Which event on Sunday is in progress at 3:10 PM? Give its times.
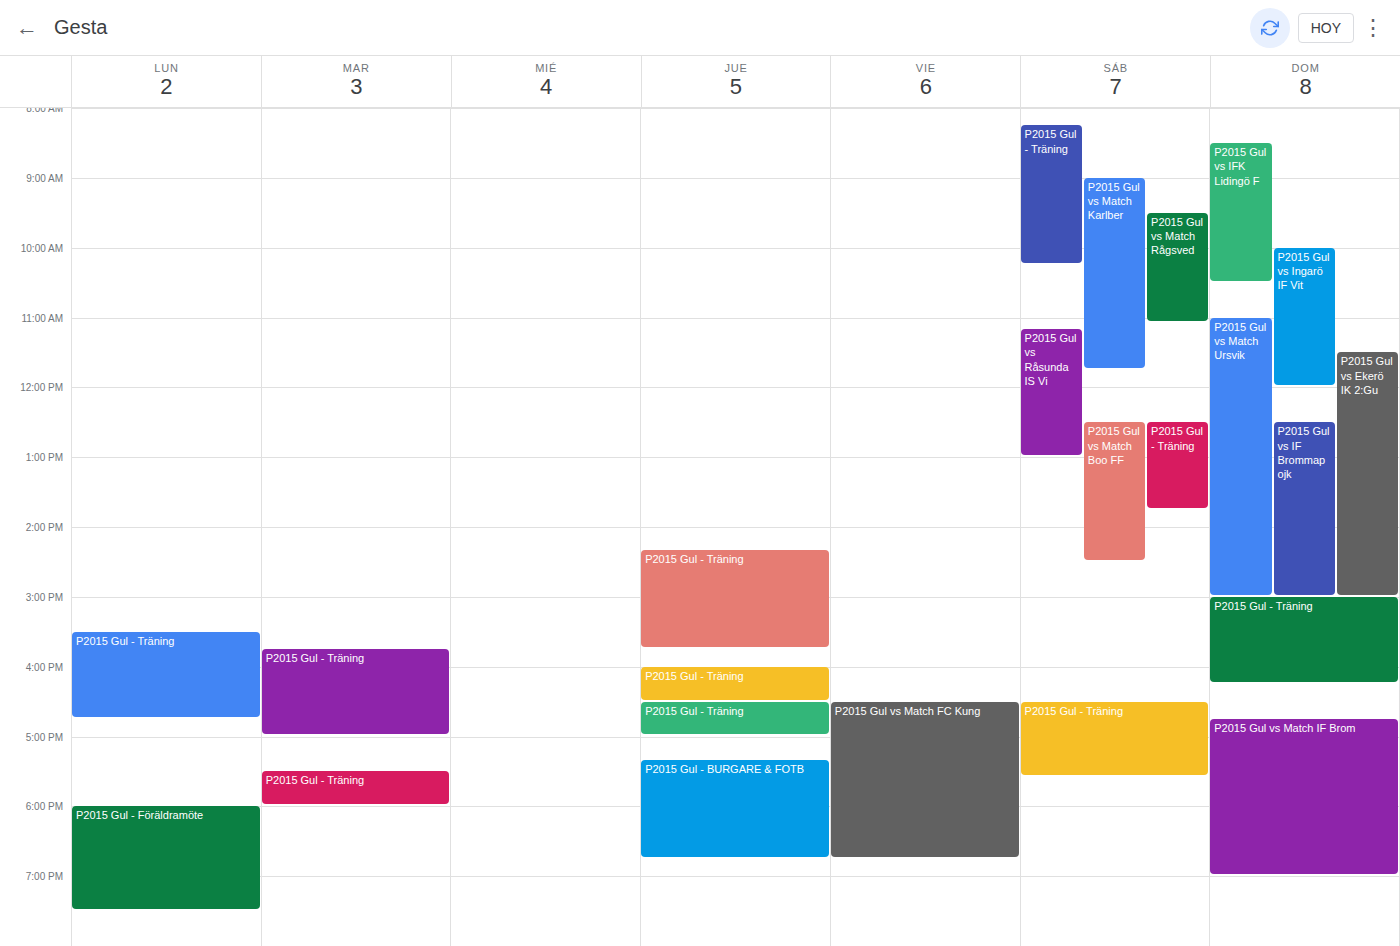
"P2015 Gul - Träning", 3:00 PM to 4:15 PM